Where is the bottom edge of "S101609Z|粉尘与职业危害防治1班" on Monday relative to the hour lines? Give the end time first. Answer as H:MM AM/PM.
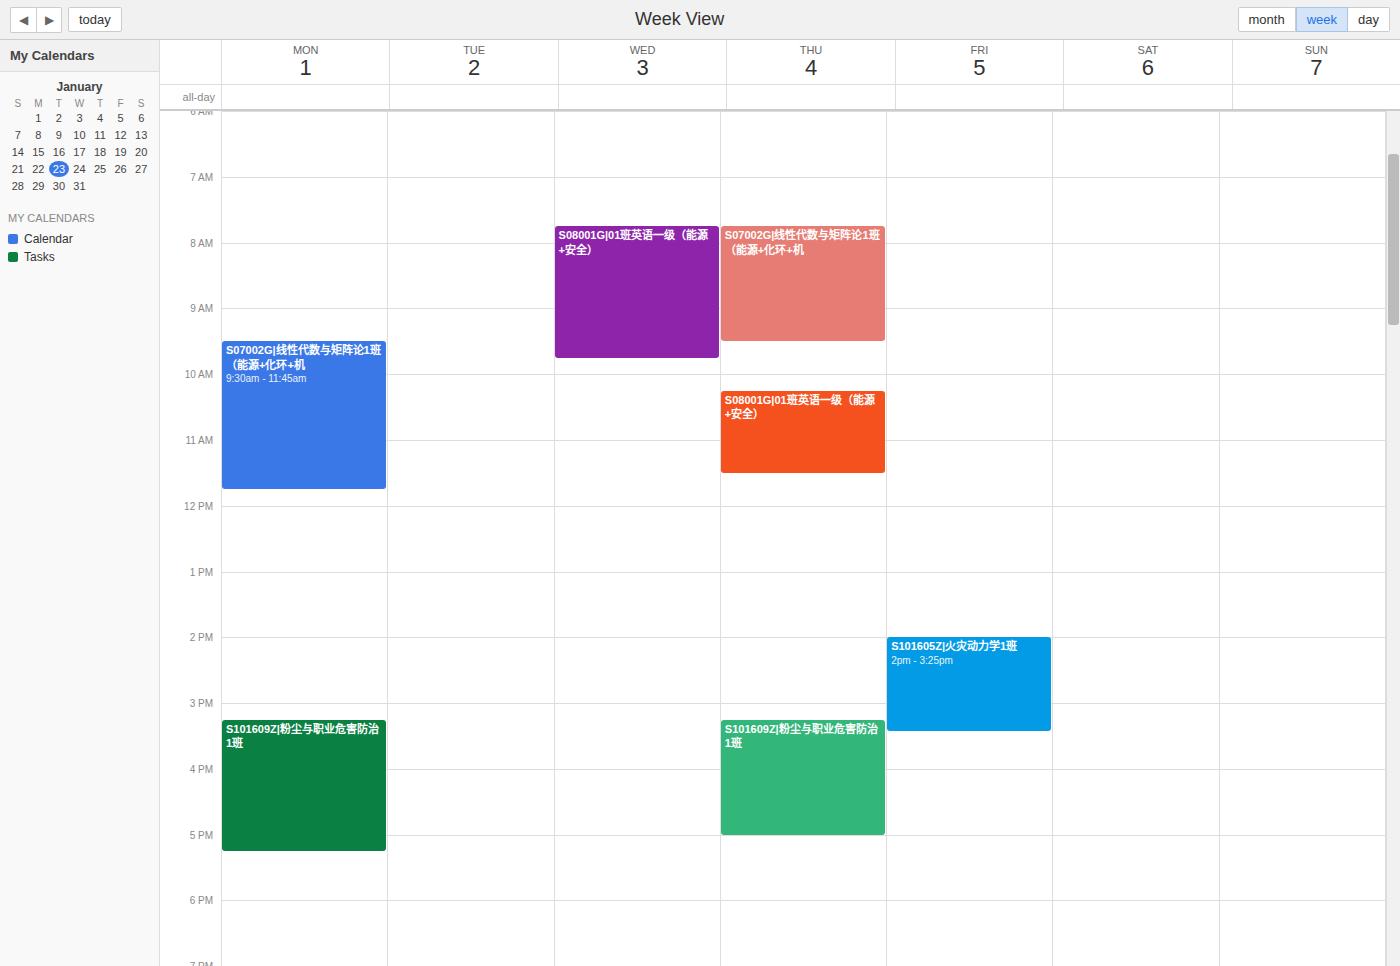
5:15 PM -- neither: a quarter of the way from the 5 PM line to the 6 PM line.